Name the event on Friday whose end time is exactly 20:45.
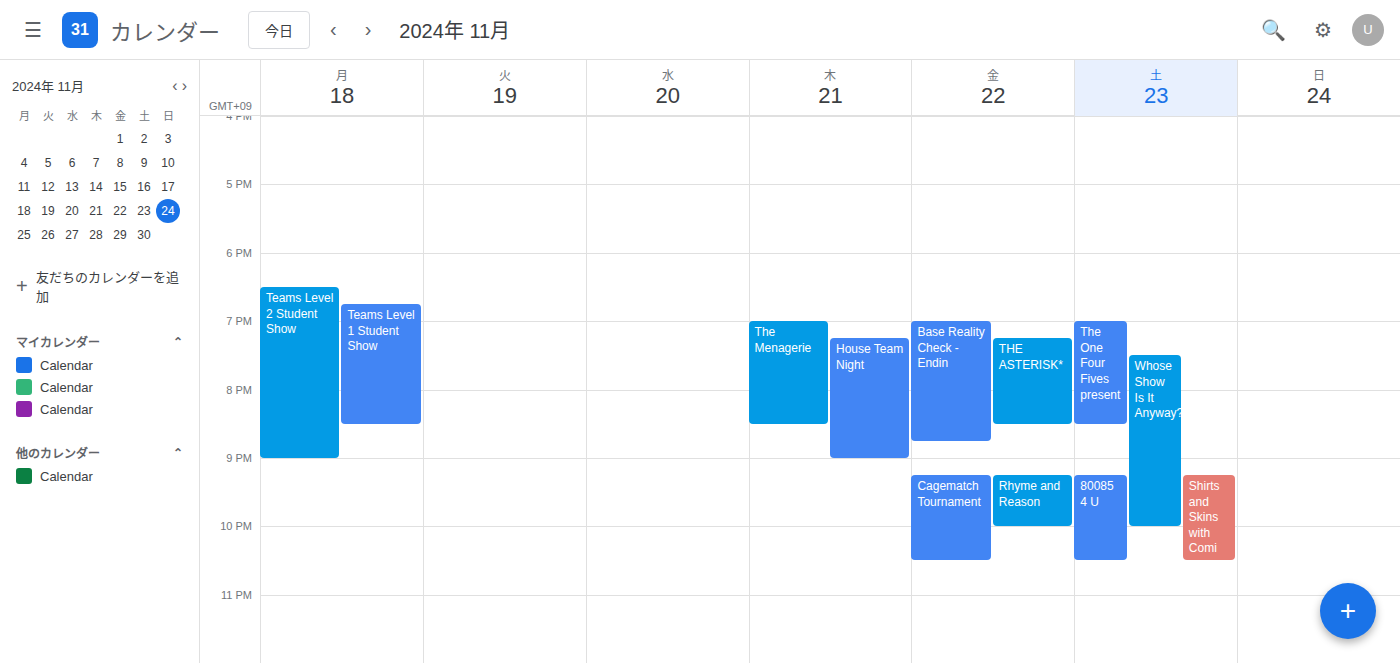
"Base Reality Check - Endin"